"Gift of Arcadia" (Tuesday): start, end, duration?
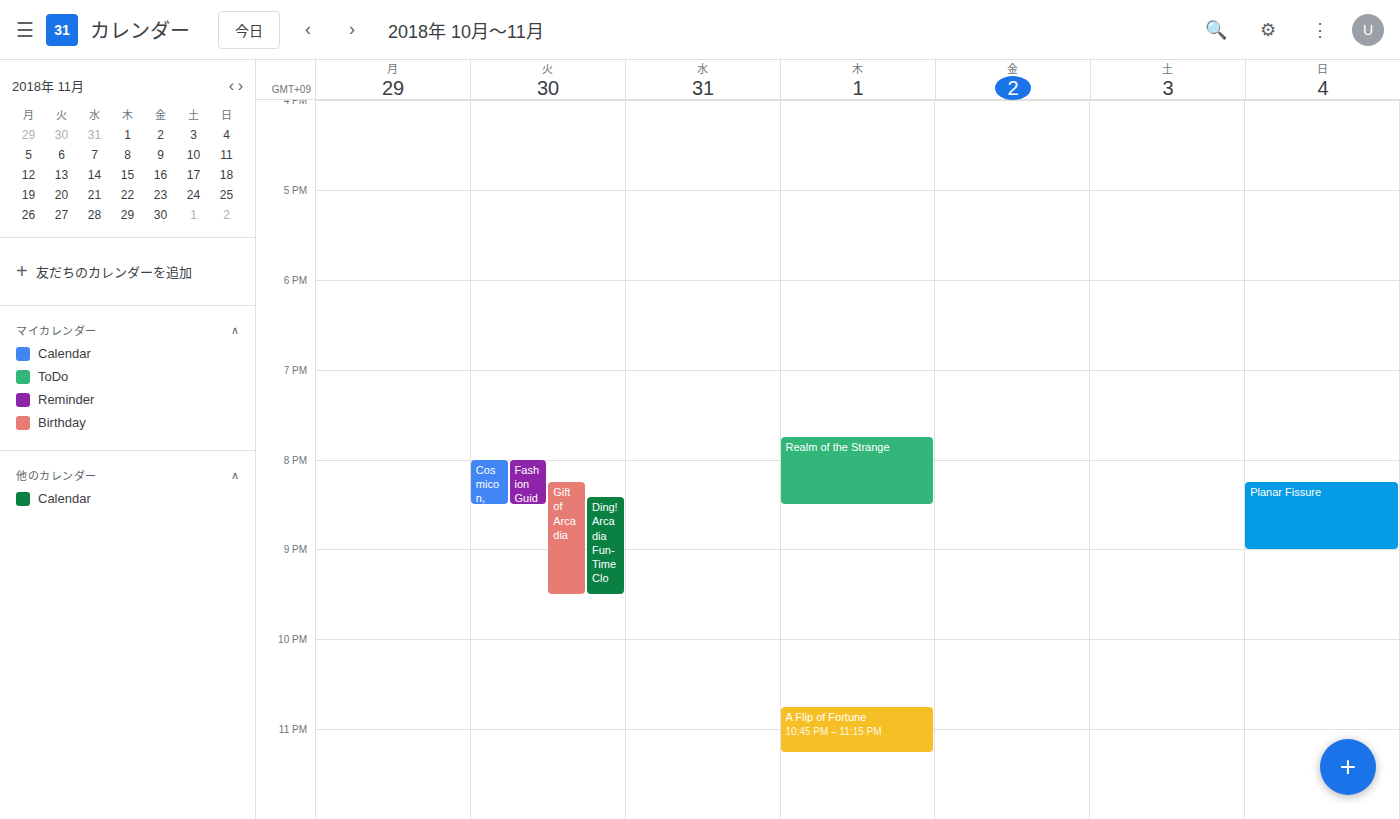
8:15 PM to 9:30 PM, 1 hour 15 minutes